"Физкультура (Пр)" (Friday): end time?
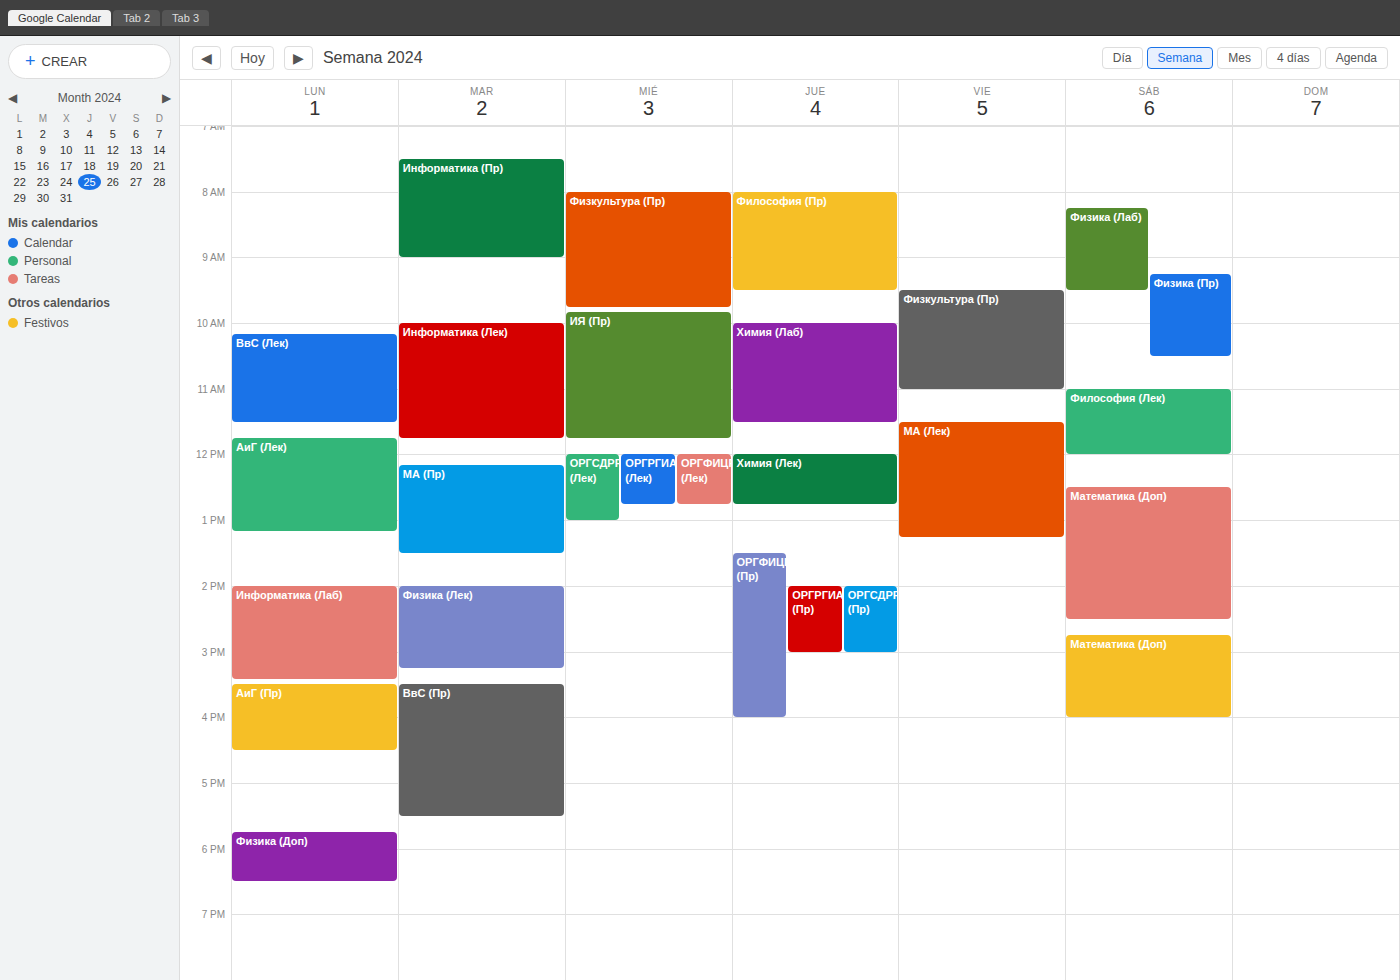
11:00 AM